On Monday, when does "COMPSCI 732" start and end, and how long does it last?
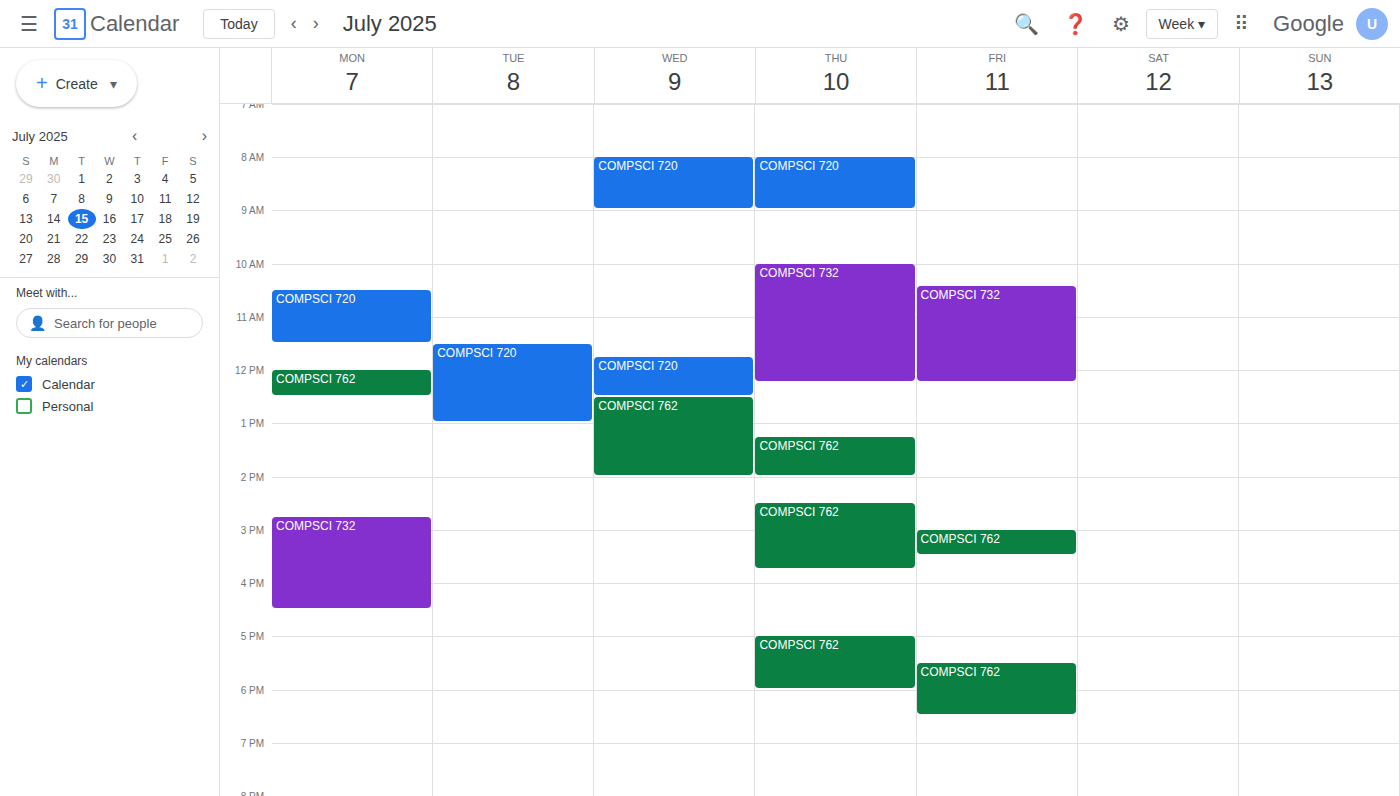
2:45 PM to 4:30 PM, 1 hour 45 minutes